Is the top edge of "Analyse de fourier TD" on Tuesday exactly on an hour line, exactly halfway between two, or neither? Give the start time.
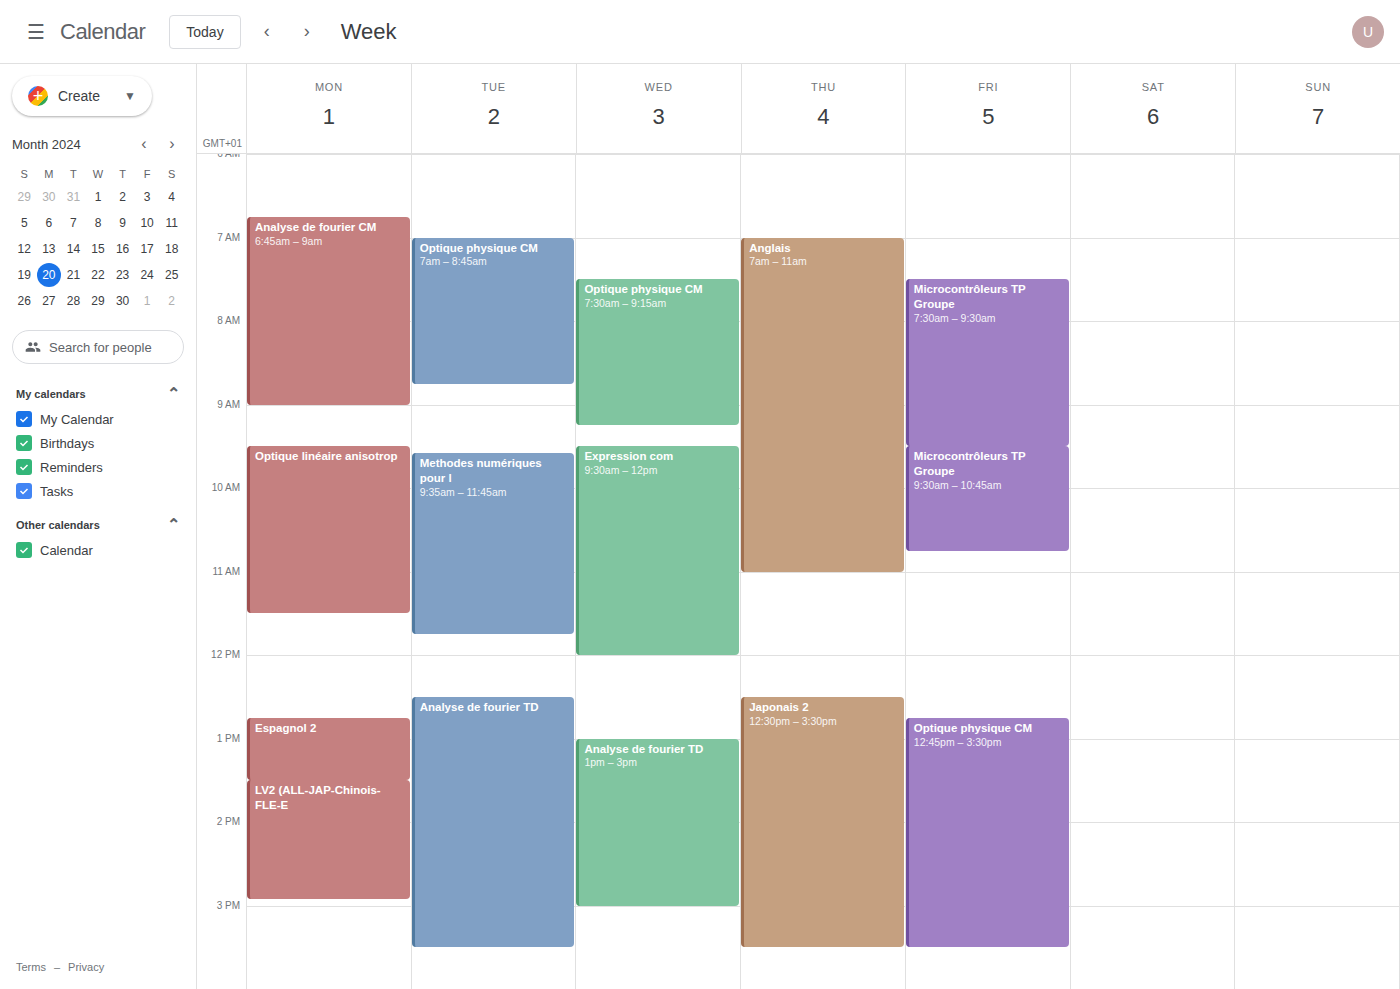
12:30 PM -- halfway between the 12 PM and 1 PM lines.